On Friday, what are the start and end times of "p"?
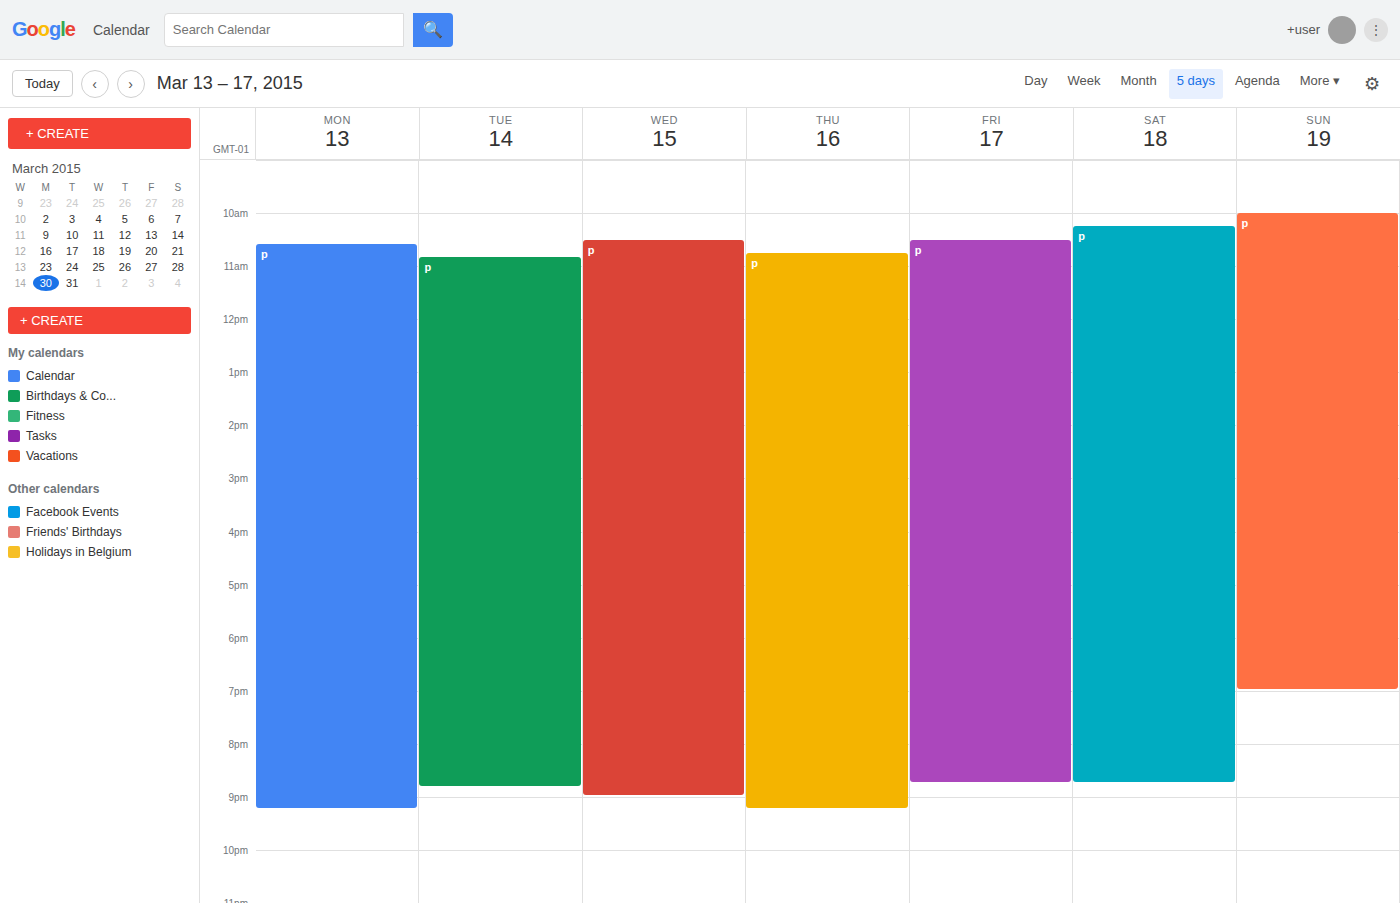
10:30 AM to 8:45 PM